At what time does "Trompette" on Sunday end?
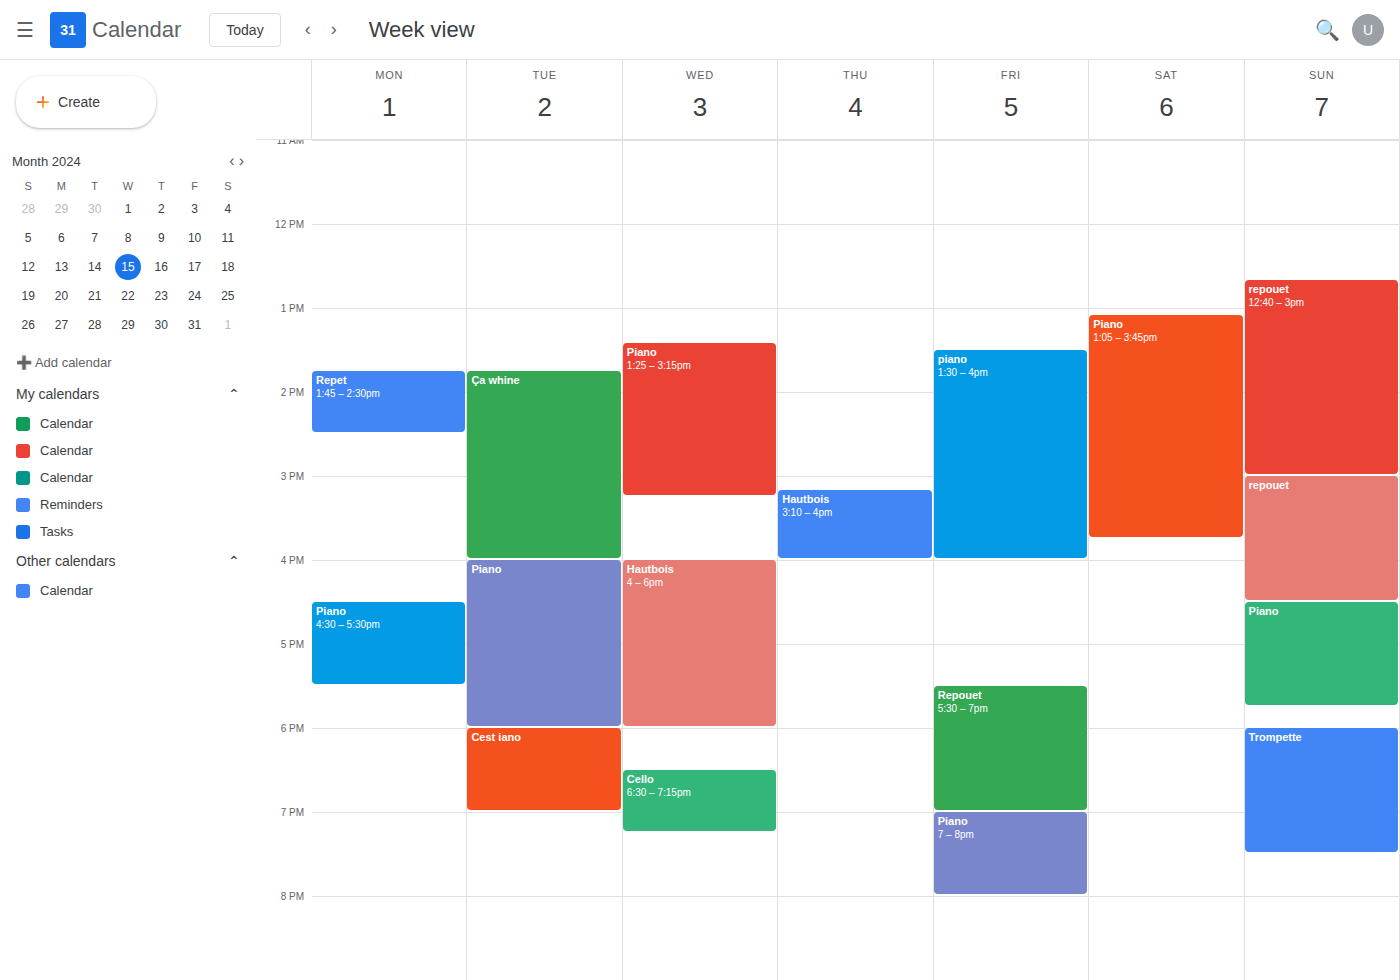
7:30 PM